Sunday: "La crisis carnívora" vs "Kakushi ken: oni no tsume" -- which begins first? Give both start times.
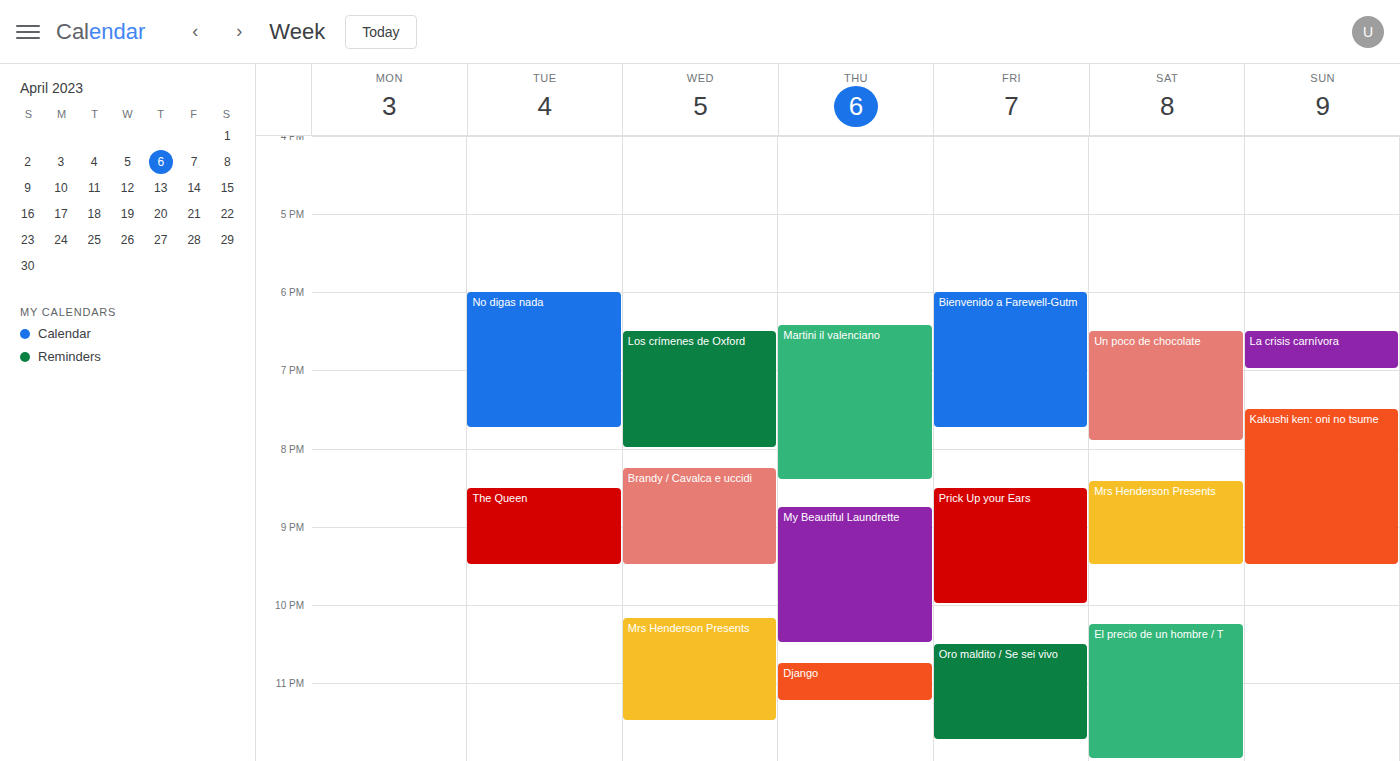
"La crisis carnívora" 6:30 PM; "Kakushi ken: oni no tsume" 7:30 PM.